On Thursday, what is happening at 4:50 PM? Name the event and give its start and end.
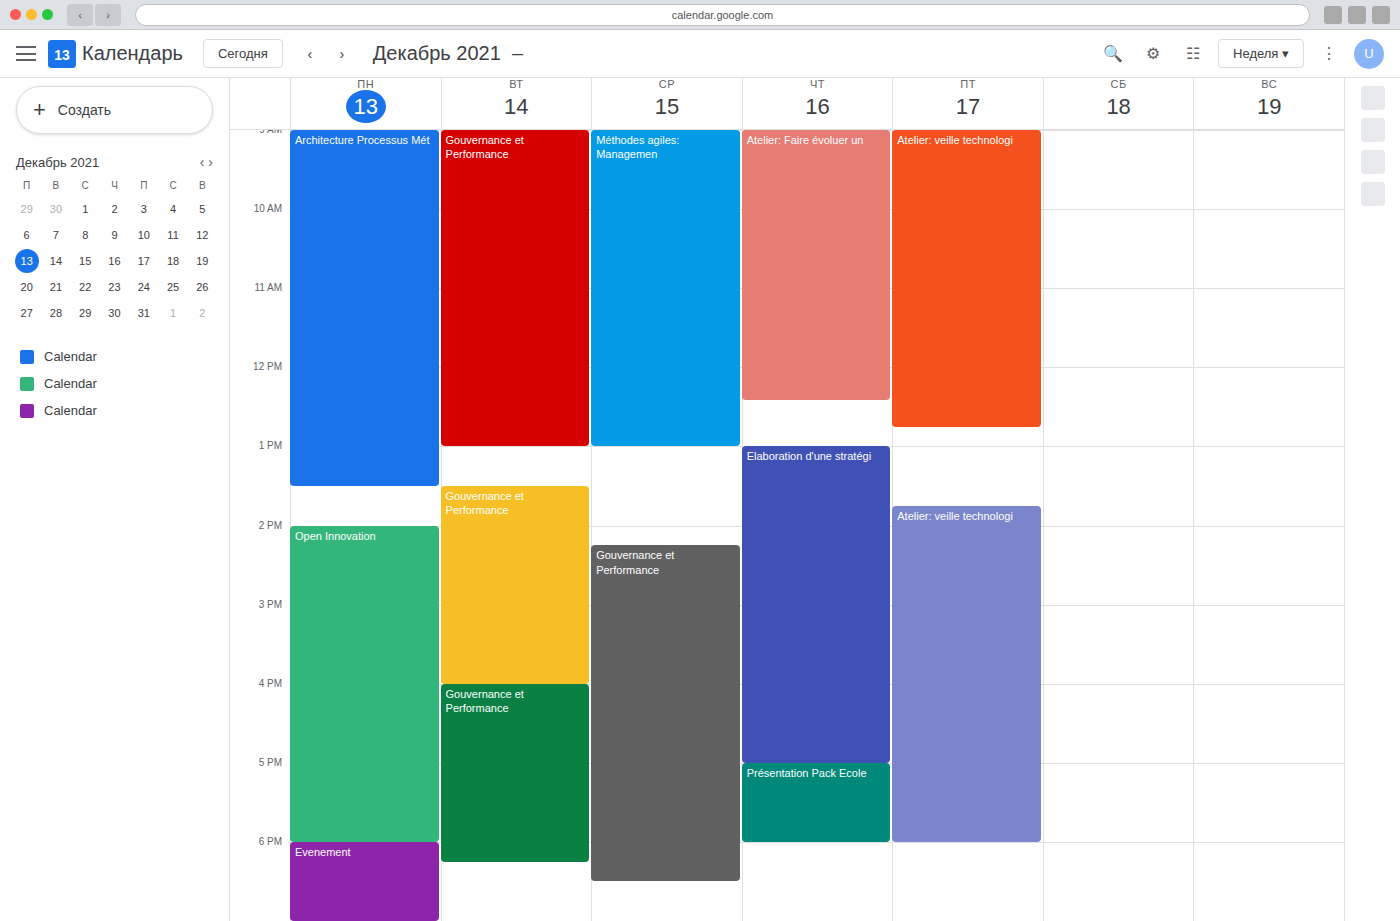
"Elaboration d'une stratégi", 1:00 PM to 5:00 PM